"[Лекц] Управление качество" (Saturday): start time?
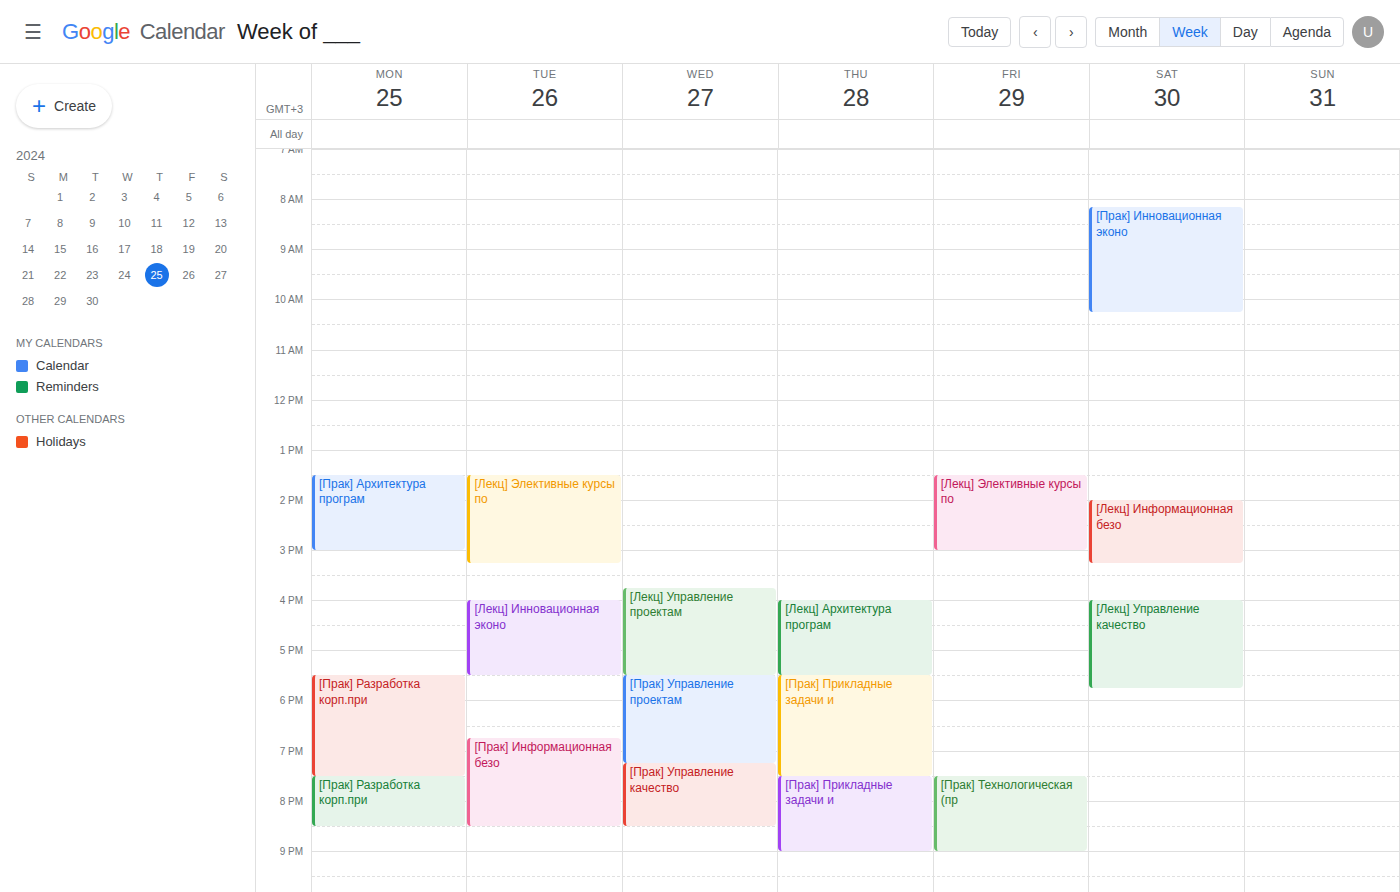
4:00 PM